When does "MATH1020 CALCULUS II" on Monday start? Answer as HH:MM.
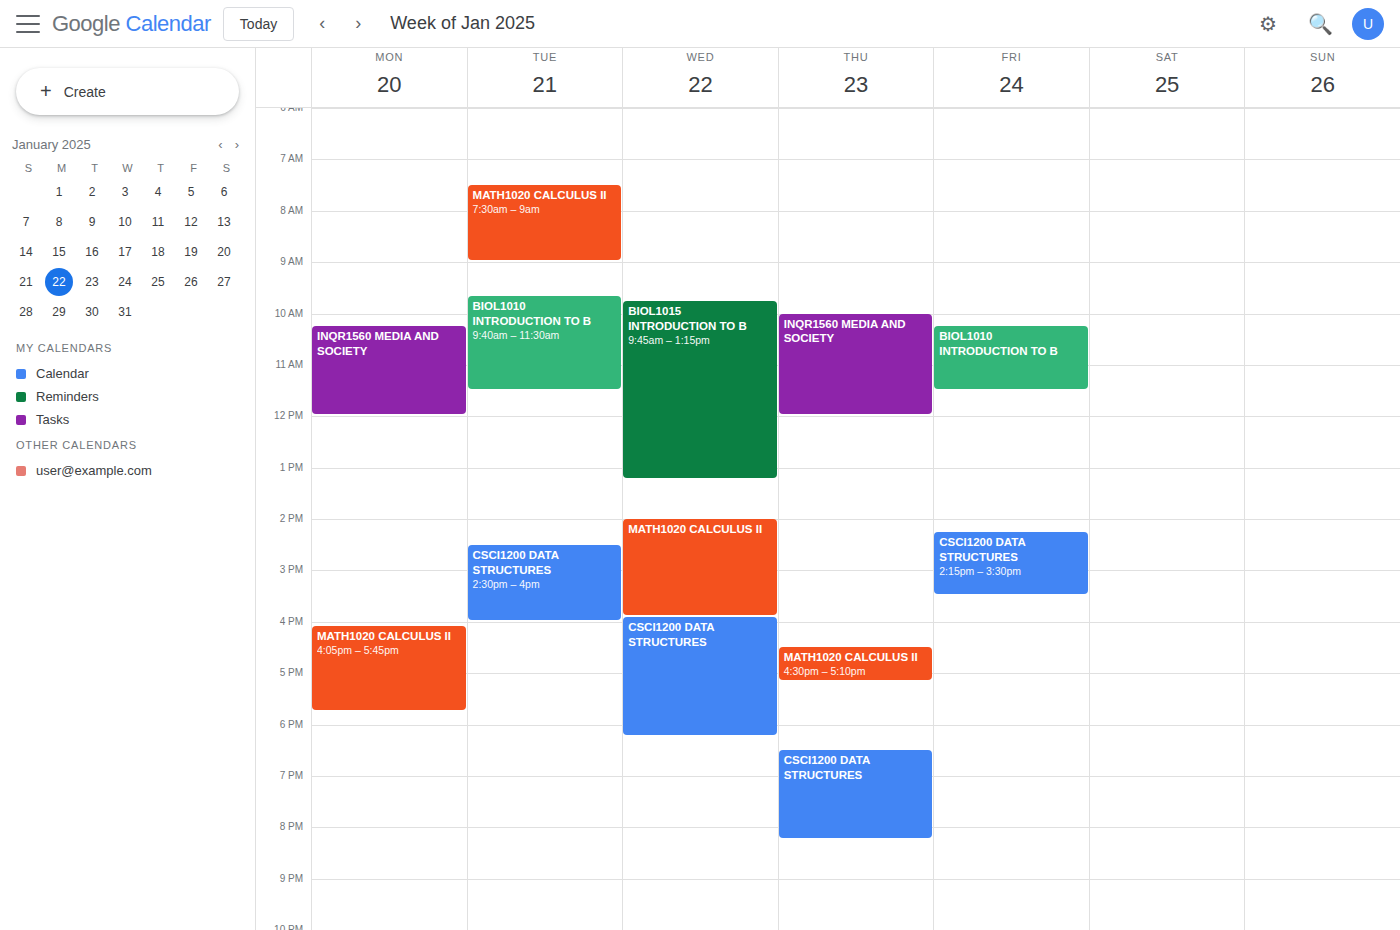
16:05